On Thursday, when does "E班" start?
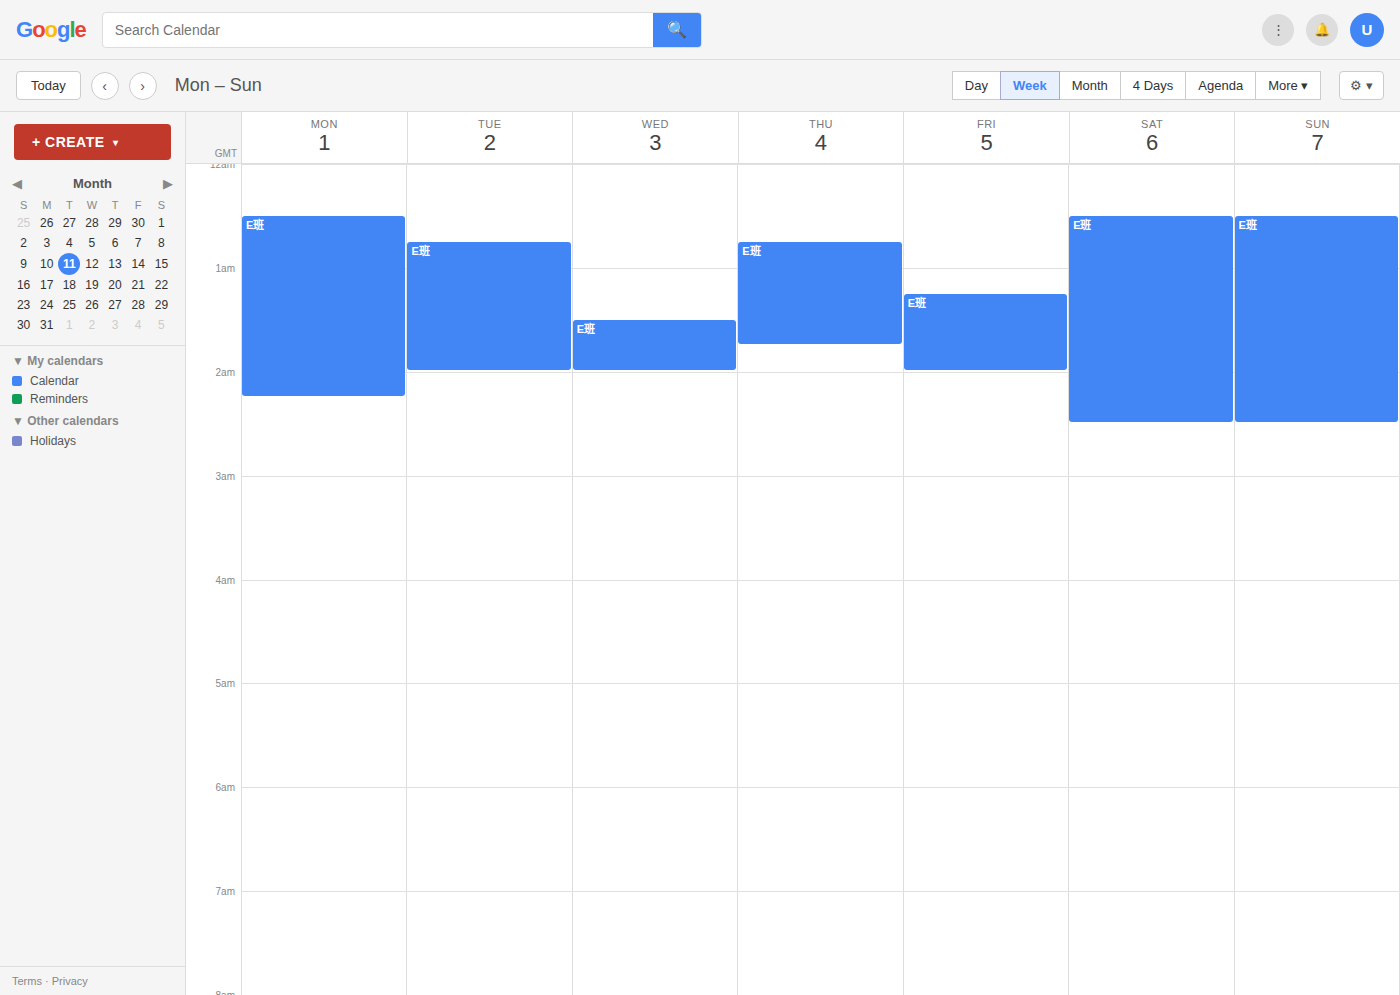
12:45 AM